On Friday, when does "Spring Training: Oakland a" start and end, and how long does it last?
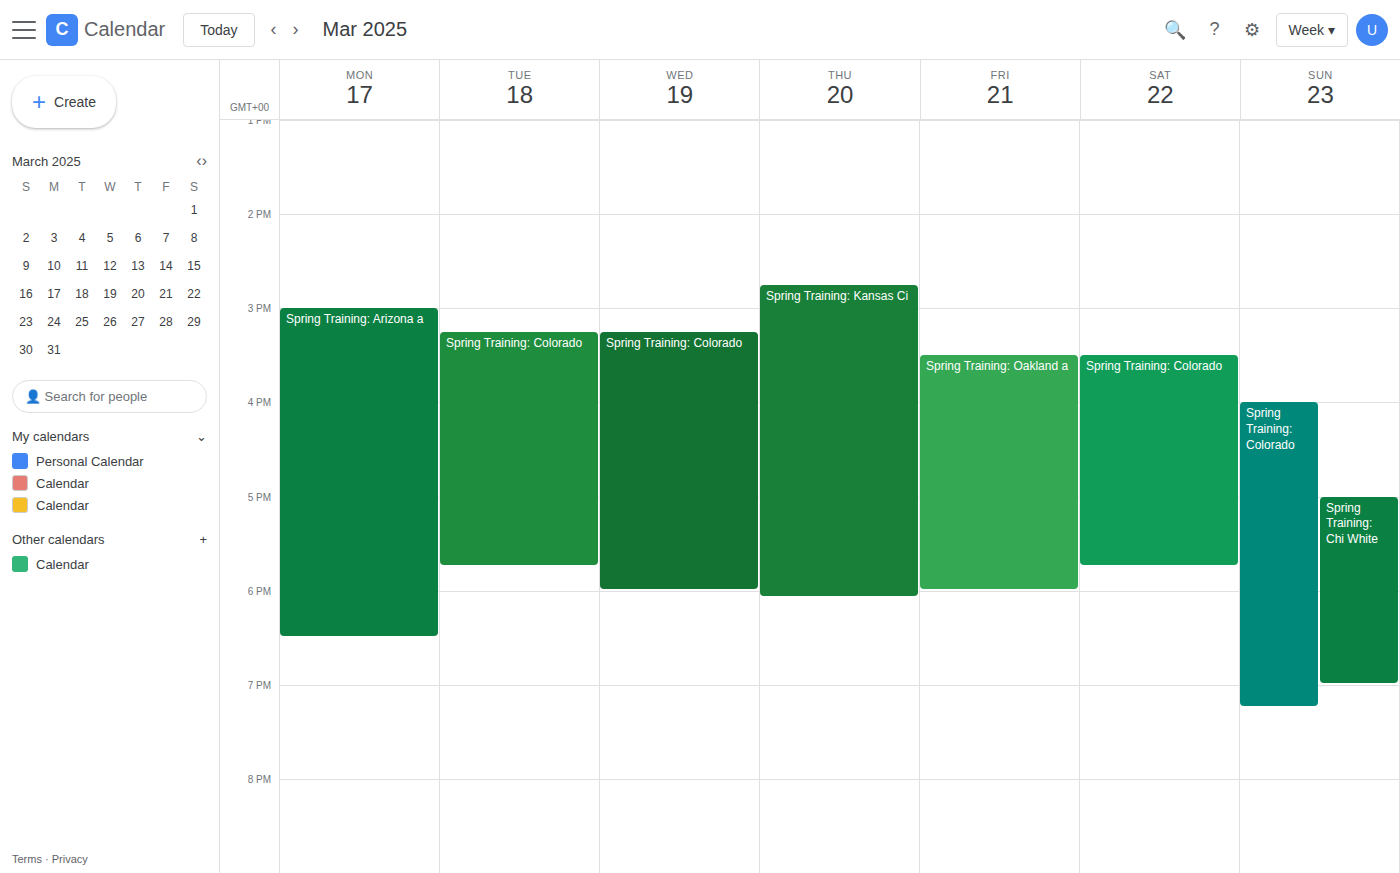
3:30 PM to 6:00 PM, 2 hours 30 minutes